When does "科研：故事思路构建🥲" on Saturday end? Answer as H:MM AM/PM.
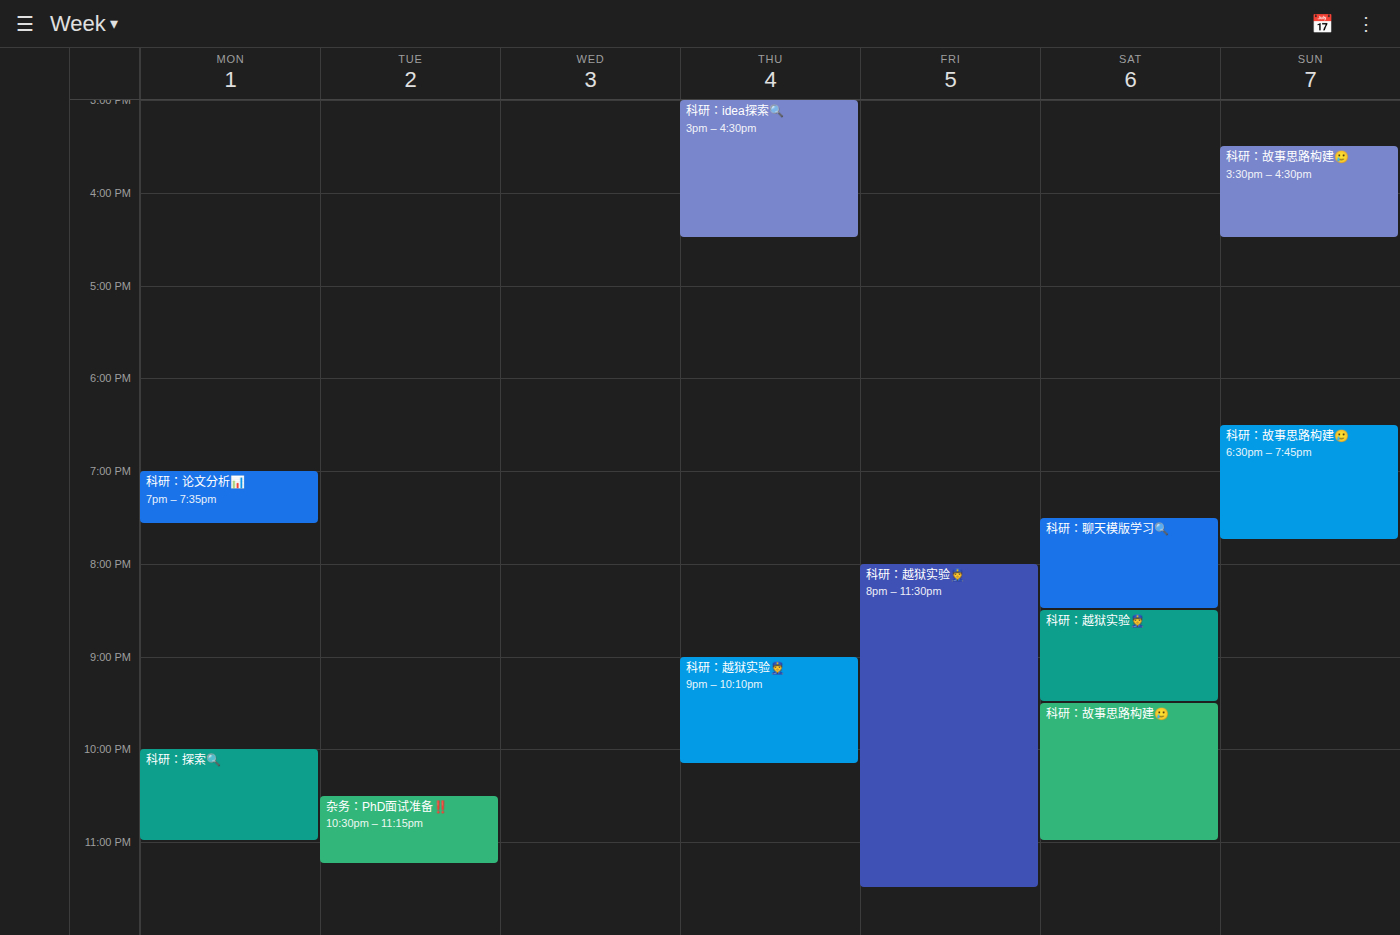
11:00 PM